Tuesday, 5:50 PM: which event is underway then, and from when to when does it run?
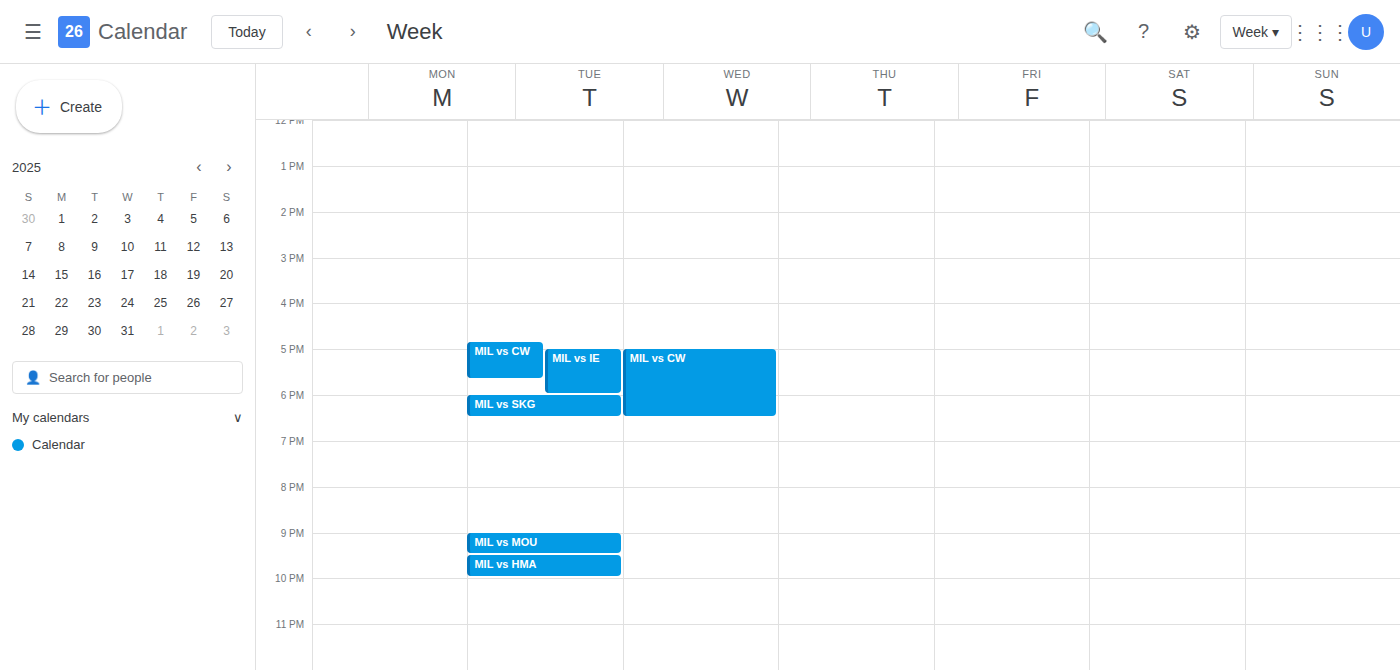
"MIL vs IE", 5:00 PM to 6:00 PM